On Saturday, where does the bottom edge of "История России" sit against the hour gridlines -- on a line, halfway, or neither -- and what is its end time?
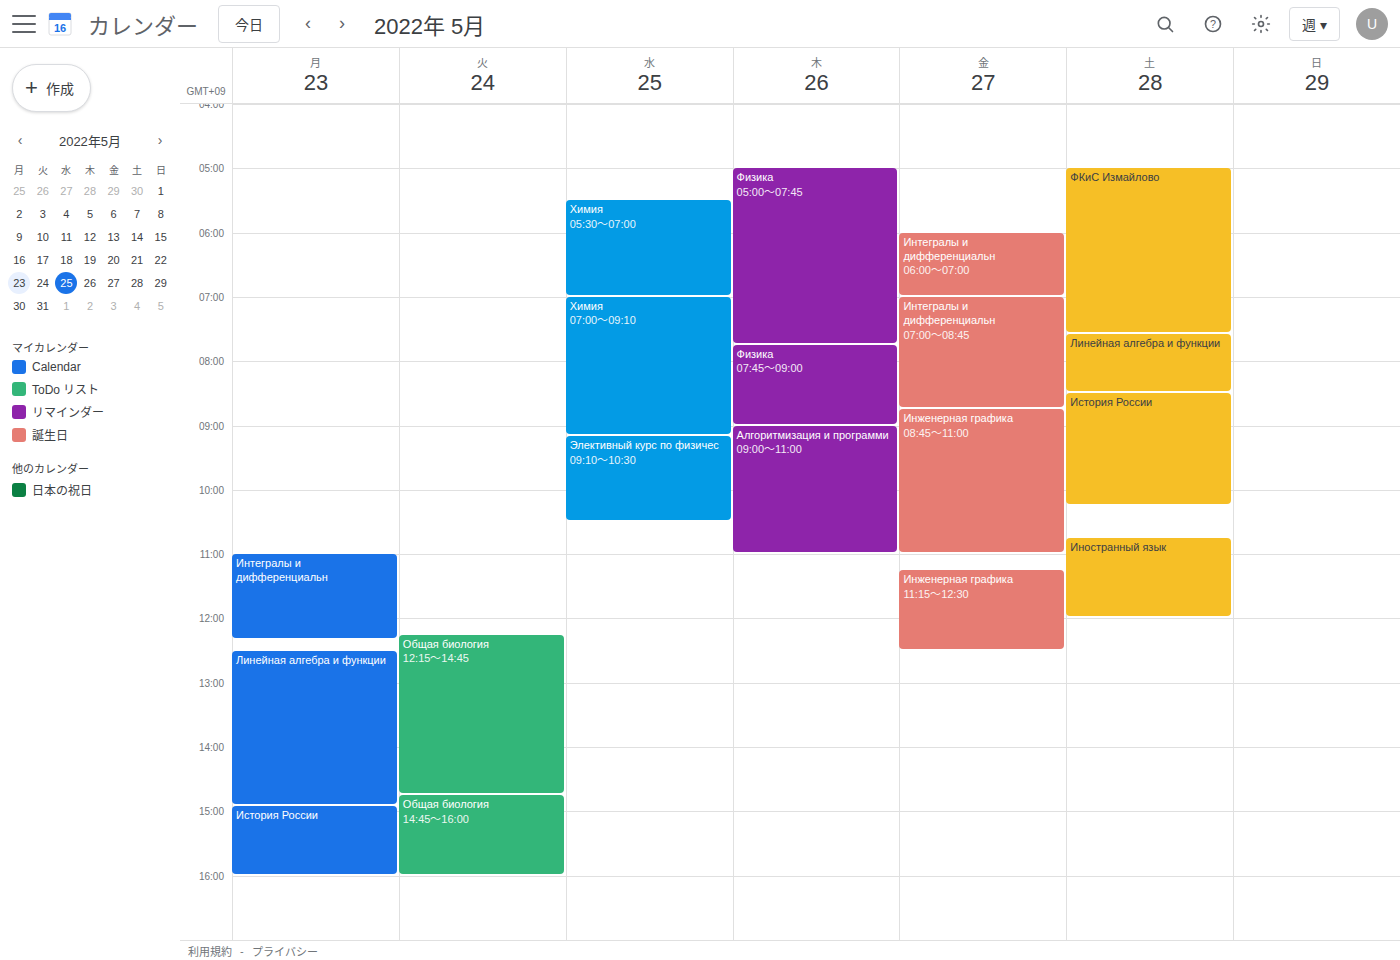
10:15 AM -- neither: a quarter of the way from the 10 AM line to the 11 AM line.